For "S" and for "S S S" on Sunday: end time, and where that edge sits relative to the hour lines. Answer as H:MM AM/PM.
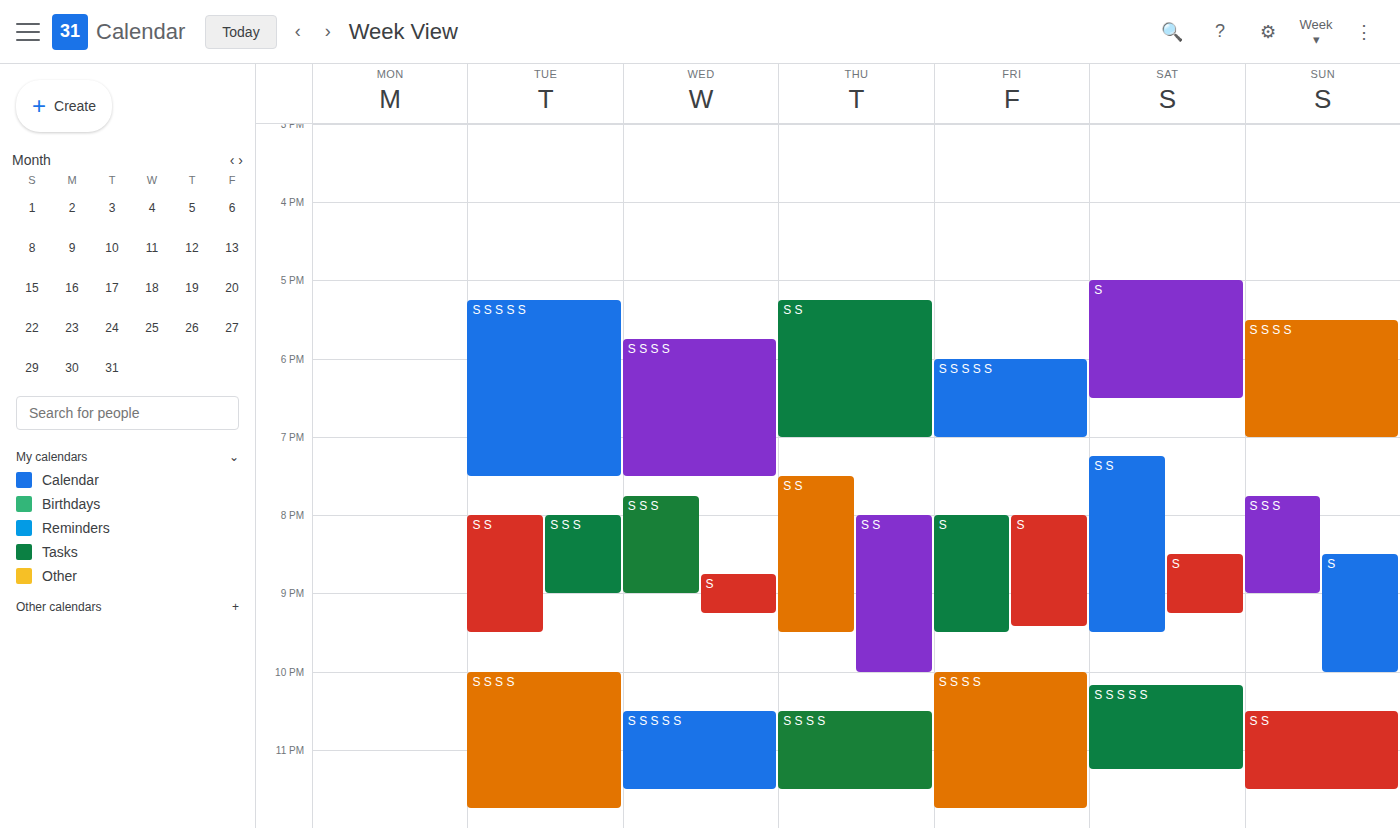
"S": 10:00 PM, exactly on the 10 PM line. "S S S": 9:00 PM, exactly on the 9 PM line.